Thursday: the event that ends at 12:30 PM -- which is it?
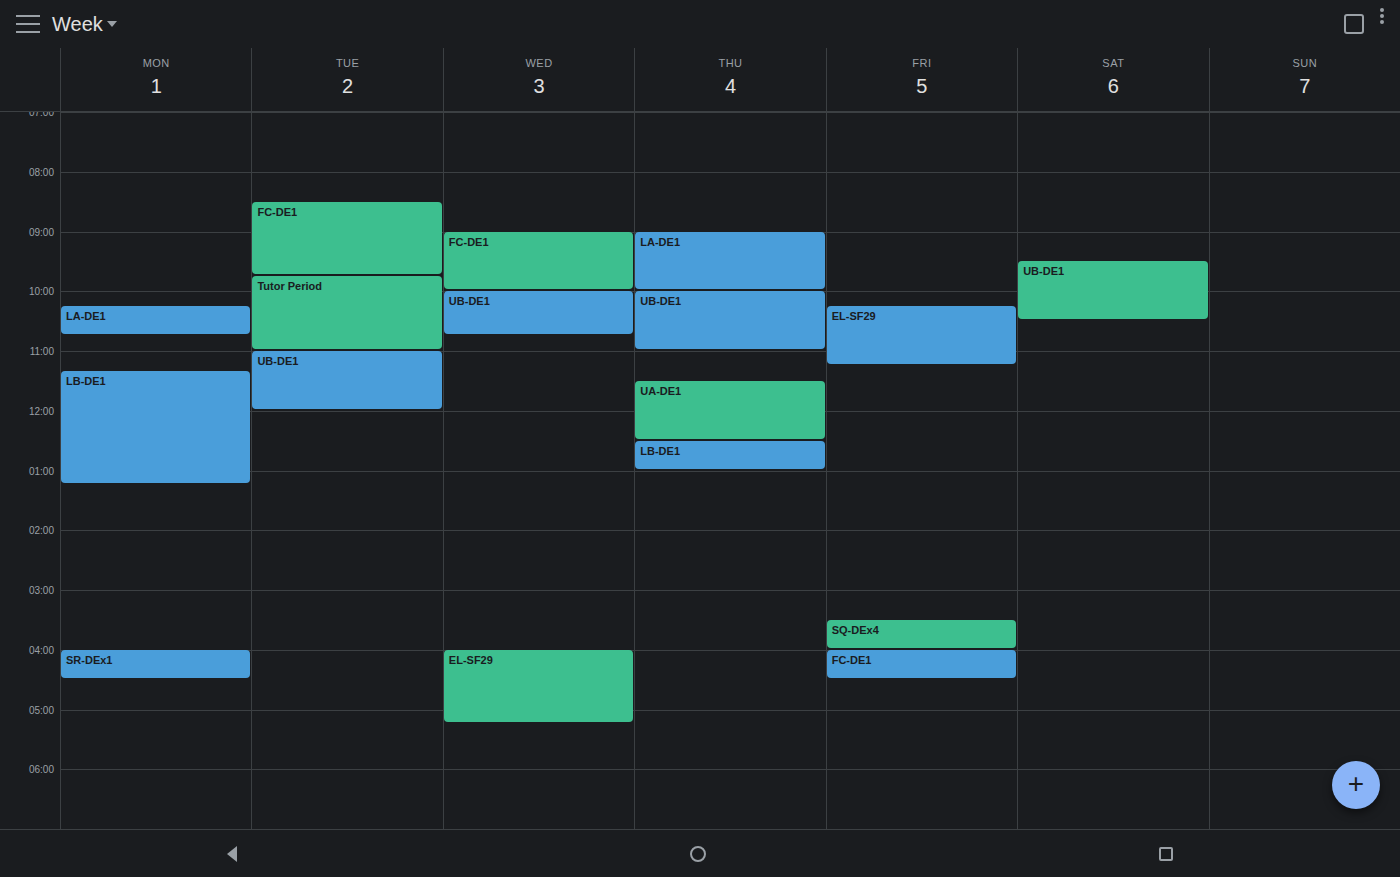
"UA-DE1"